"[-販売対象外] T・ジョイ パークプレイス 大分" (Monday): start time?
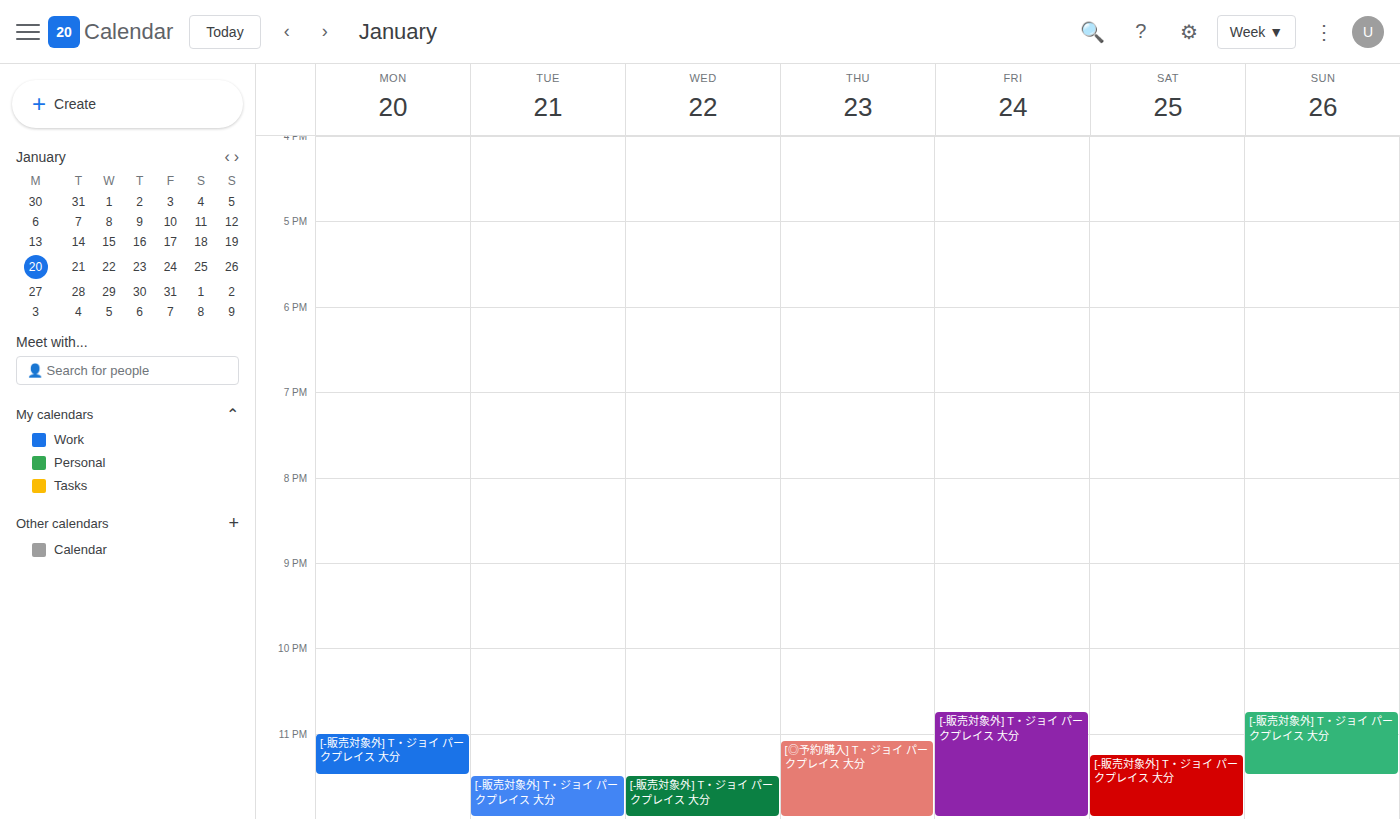
11:00 PM